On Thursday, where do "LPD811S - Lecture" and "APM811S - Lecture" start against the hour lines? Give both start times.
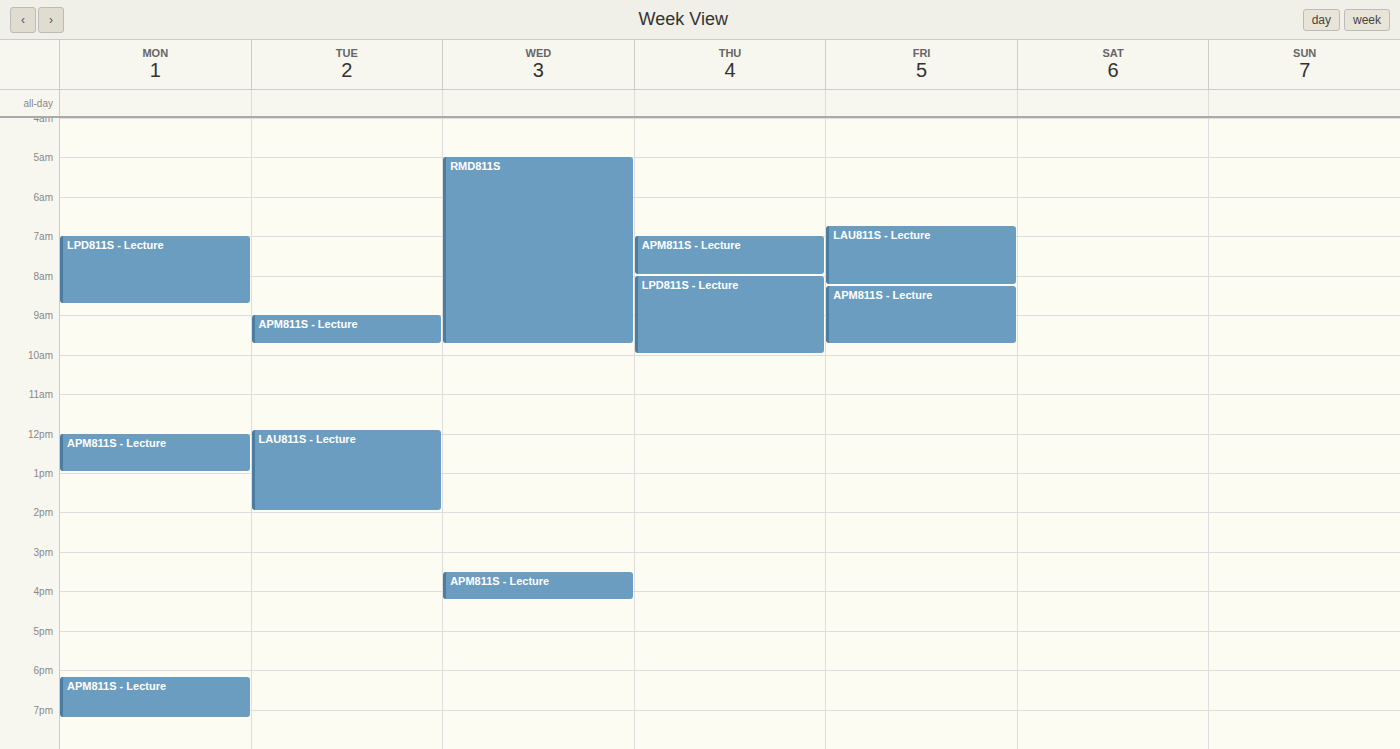
"LPD811S - Lecture": 8:00 AM, exactly on the 8 AM line. "APM811S - Lecture": 7:00 AM, exactly on the 7 AM line.